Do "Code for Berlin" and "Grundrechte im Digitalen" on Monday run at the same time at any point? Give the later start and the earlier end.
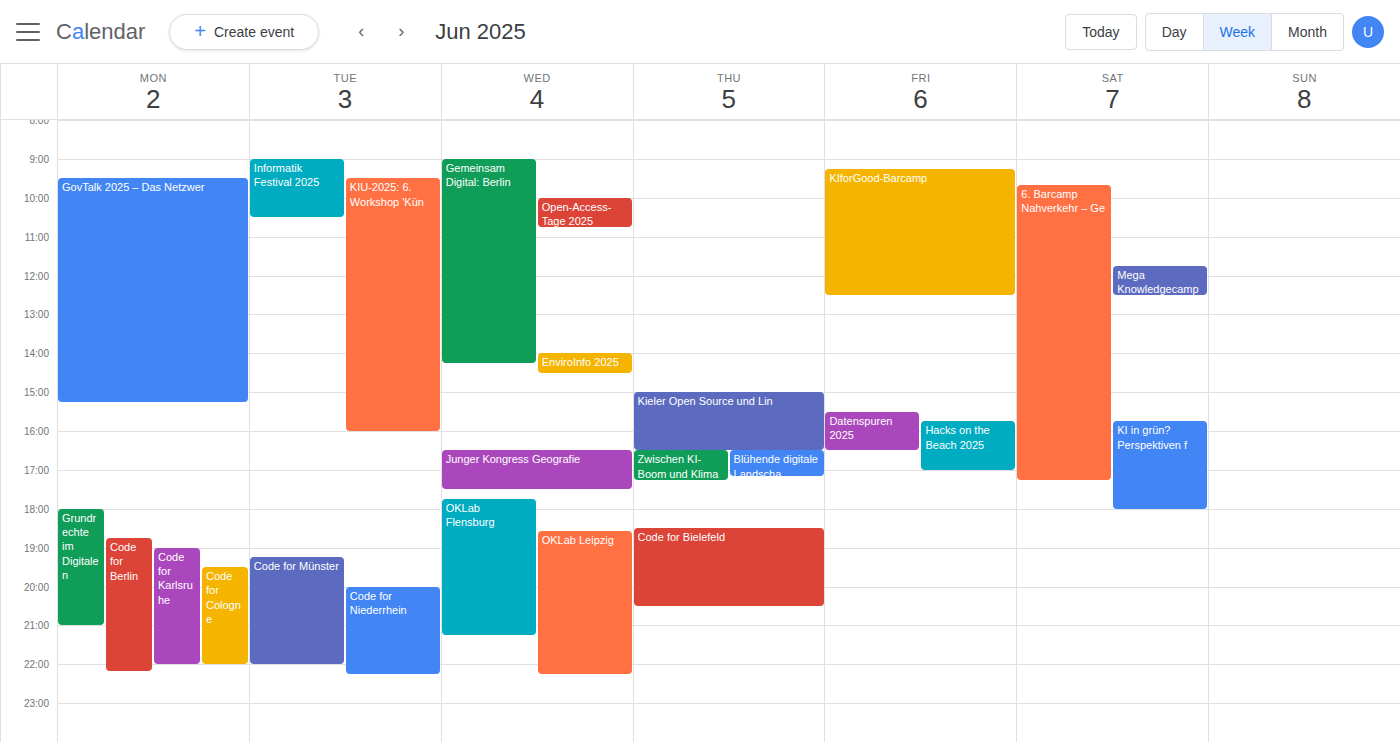
"Code for Berlin" starts at 18:45, before "Grundrechte im Digitalen" ends at 21:00 -- they overlap.